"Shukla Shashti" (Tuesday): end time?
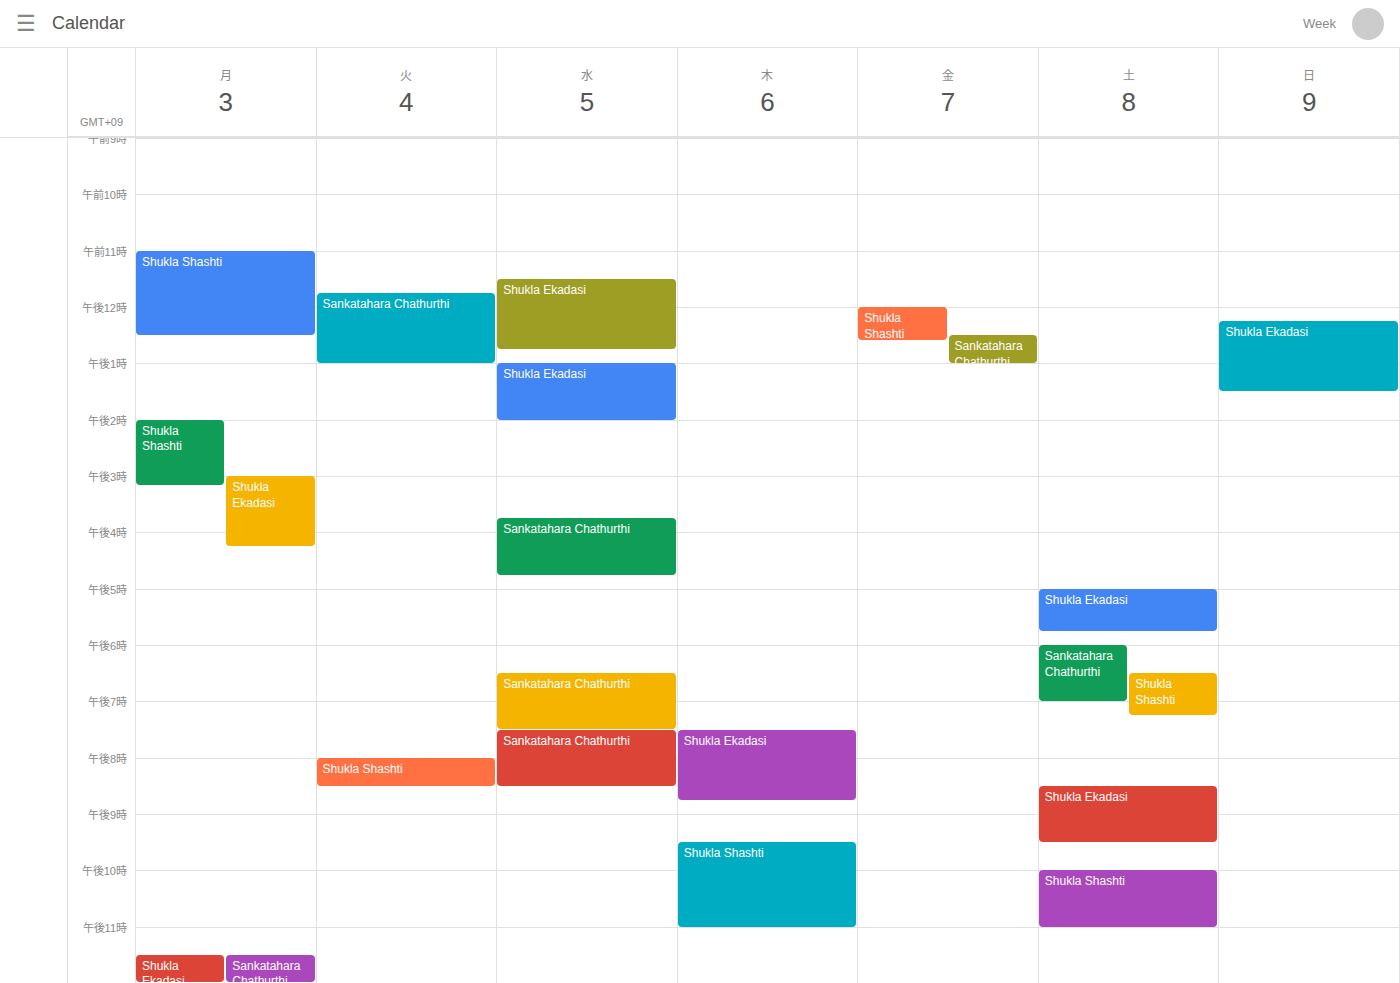
8:30 PM